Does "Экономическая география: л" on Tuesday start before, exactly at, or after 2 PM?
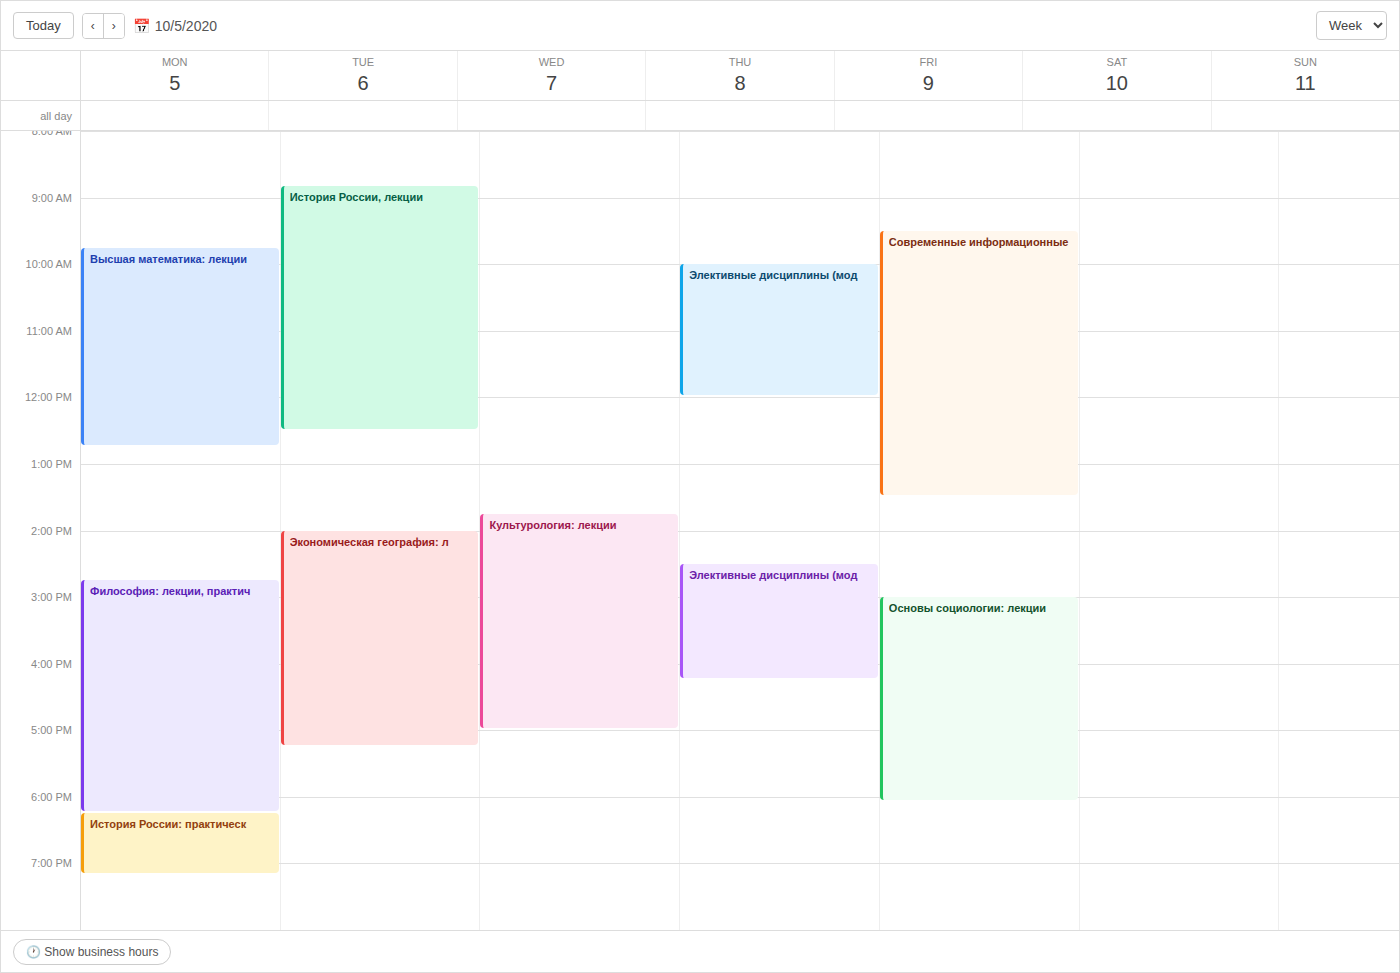
2:00 PM -- exactly at 2 PM, on the 2 PM line.